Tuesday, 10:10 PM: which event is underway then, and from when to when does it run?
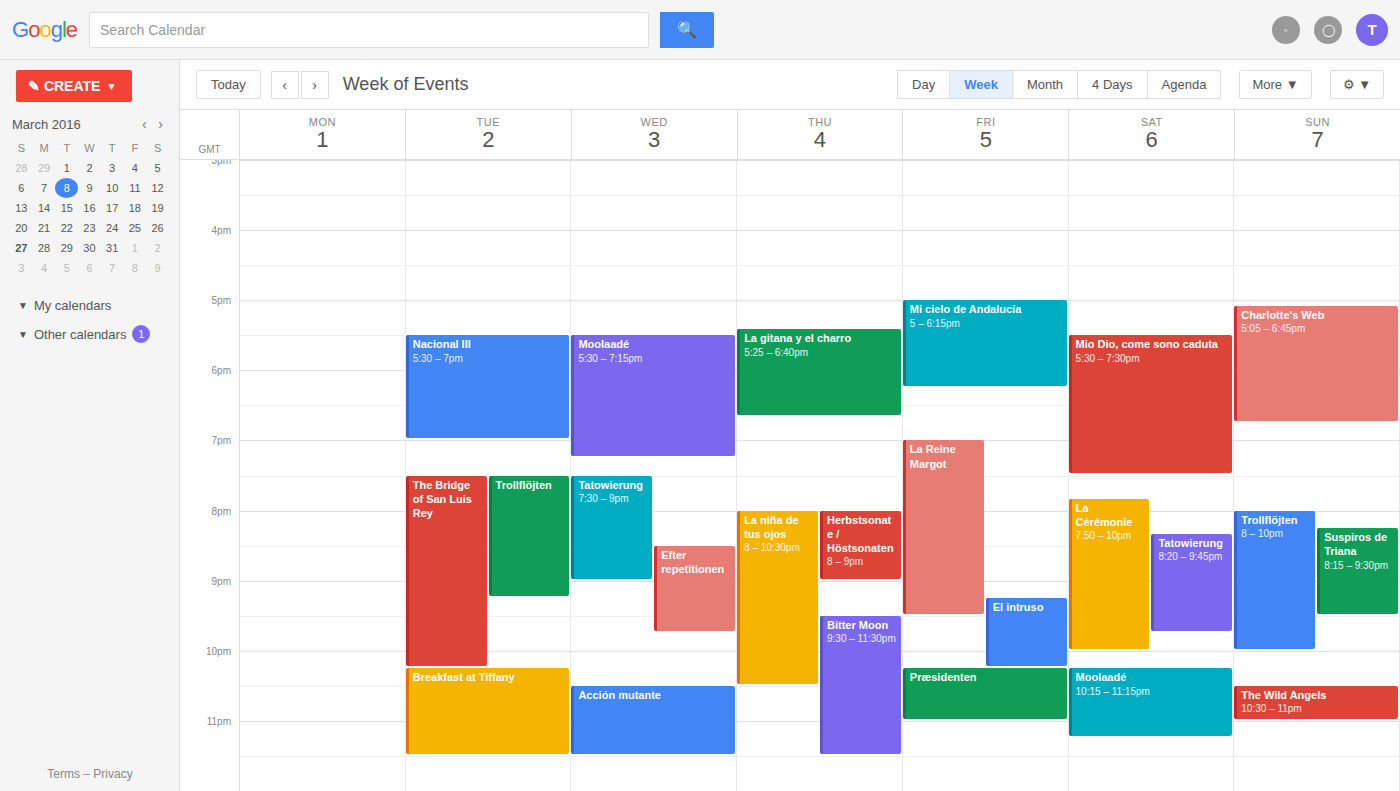
"The Bridge of San Luis Rey", 7:30 PM to 10:15 PM